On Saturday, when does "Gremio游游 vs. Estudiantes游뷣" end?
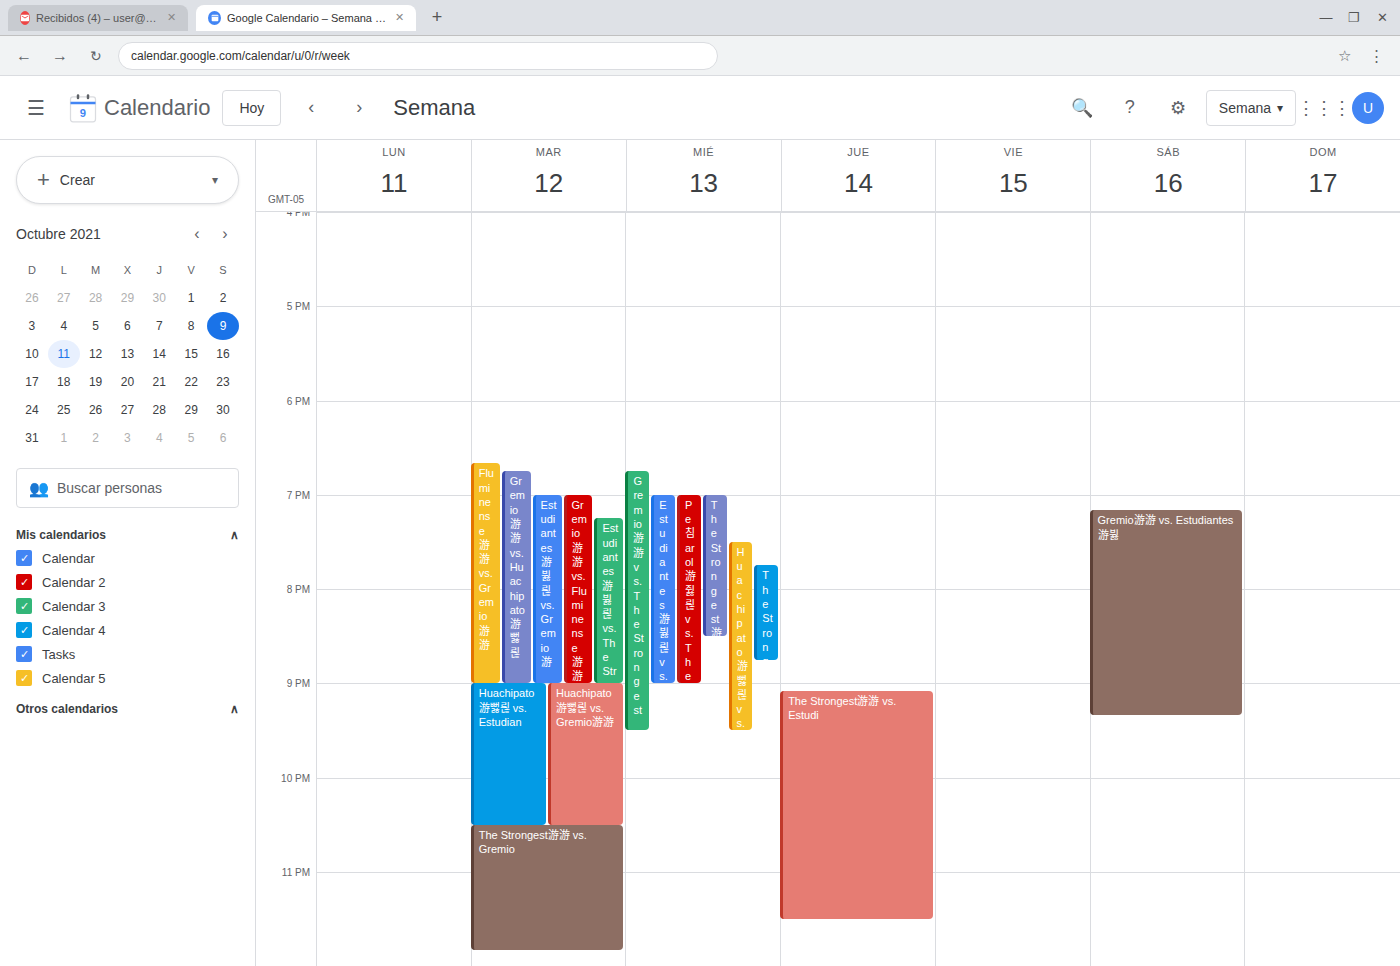
9:20 PM